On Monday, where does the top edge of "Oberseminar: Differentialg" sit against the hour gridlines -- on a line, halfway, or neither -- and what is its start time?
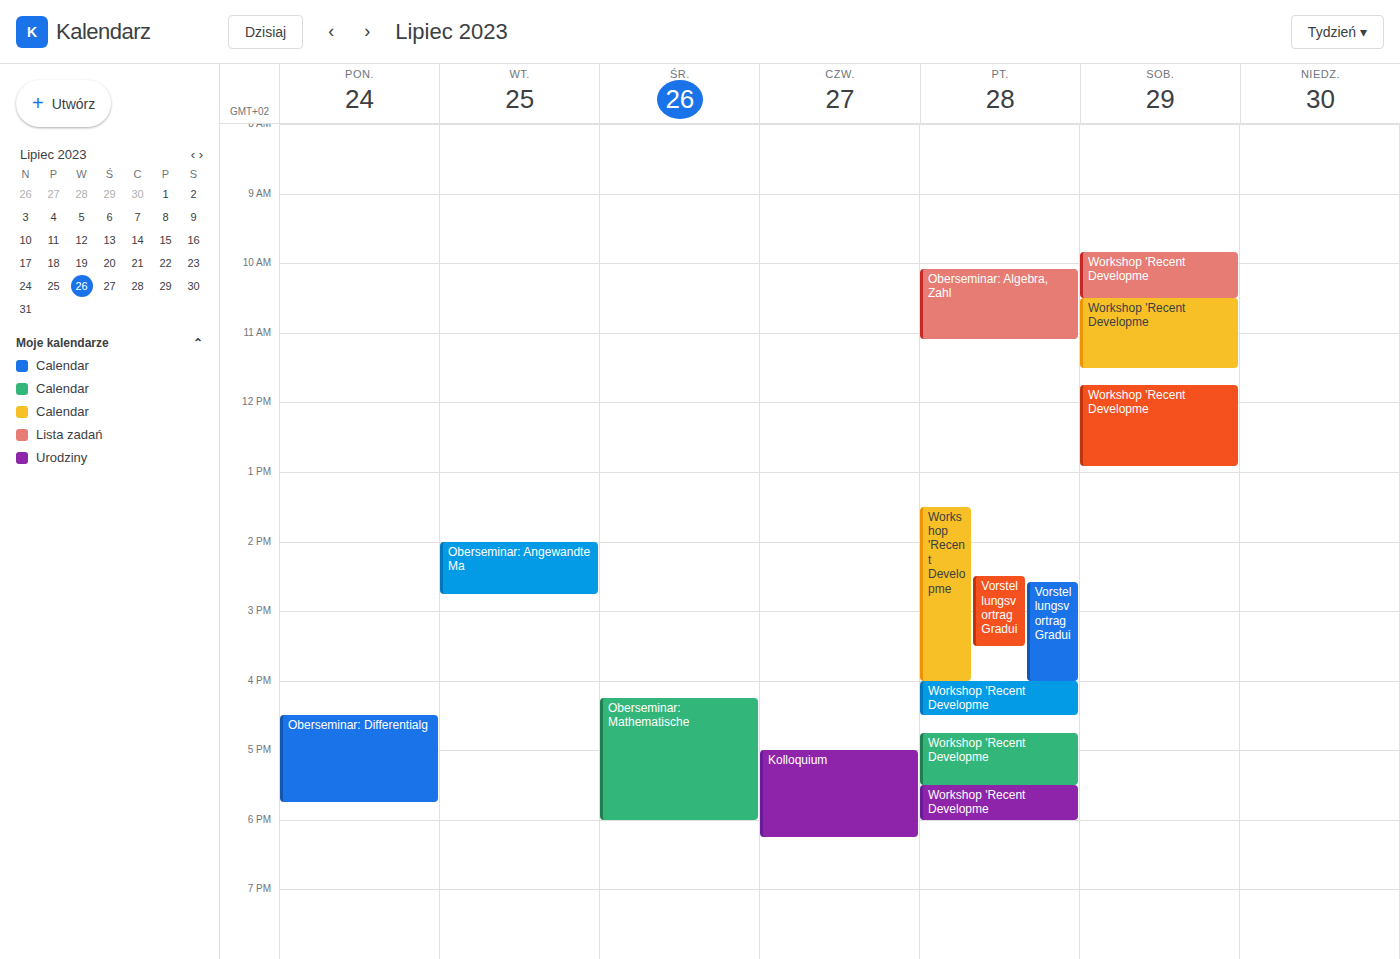
4:30 PM -- halfway between the 4 PM and 5 PM lines.